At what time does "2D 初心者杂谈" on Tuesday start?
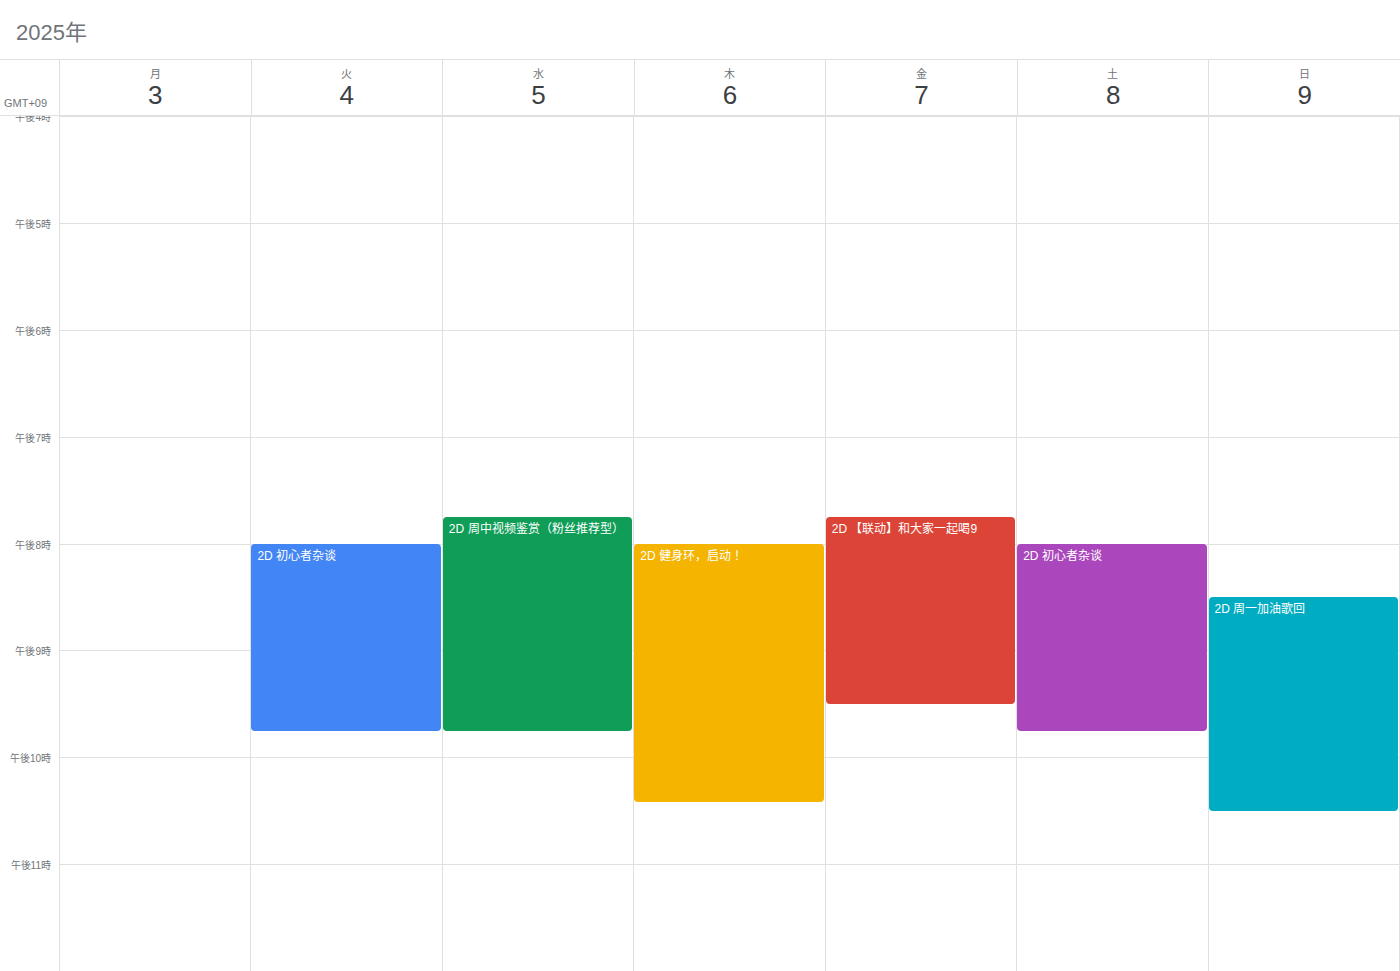
8:00 PM